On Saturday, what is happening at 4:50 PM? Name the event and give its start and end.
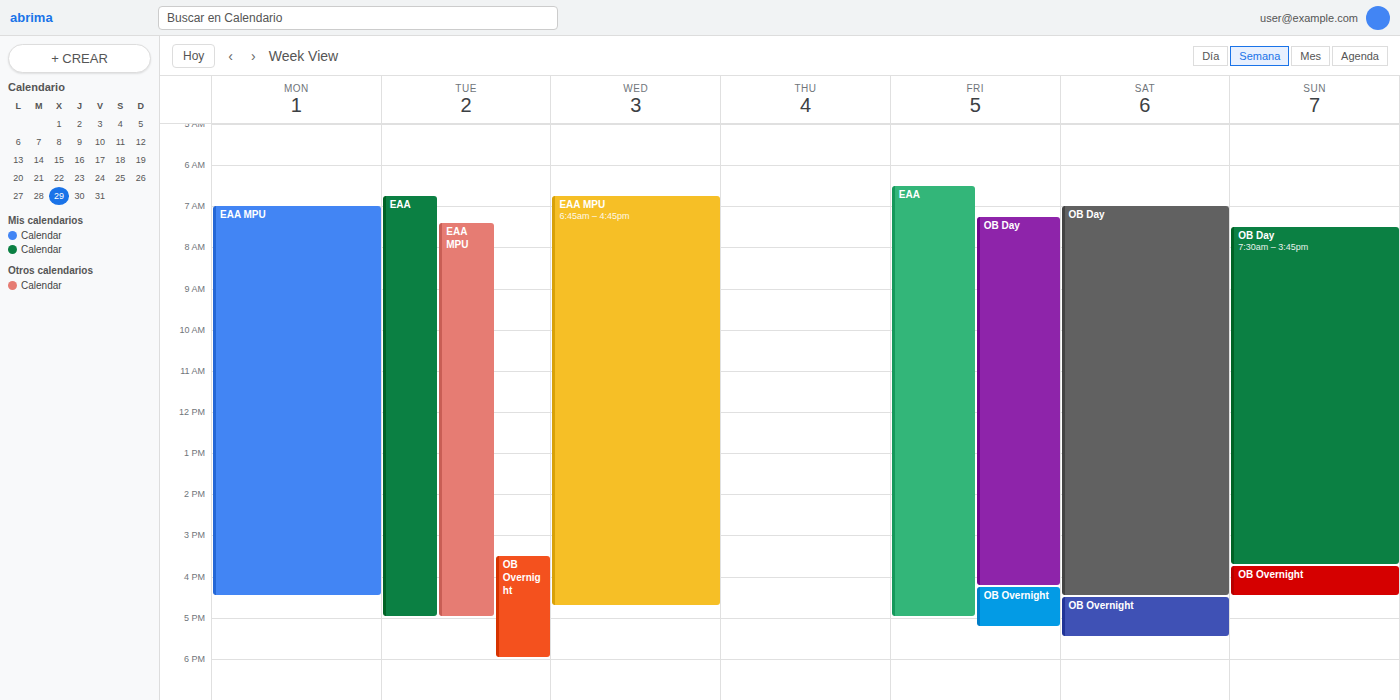
"OB Overnight", 4:30 PM to 5:30 PM